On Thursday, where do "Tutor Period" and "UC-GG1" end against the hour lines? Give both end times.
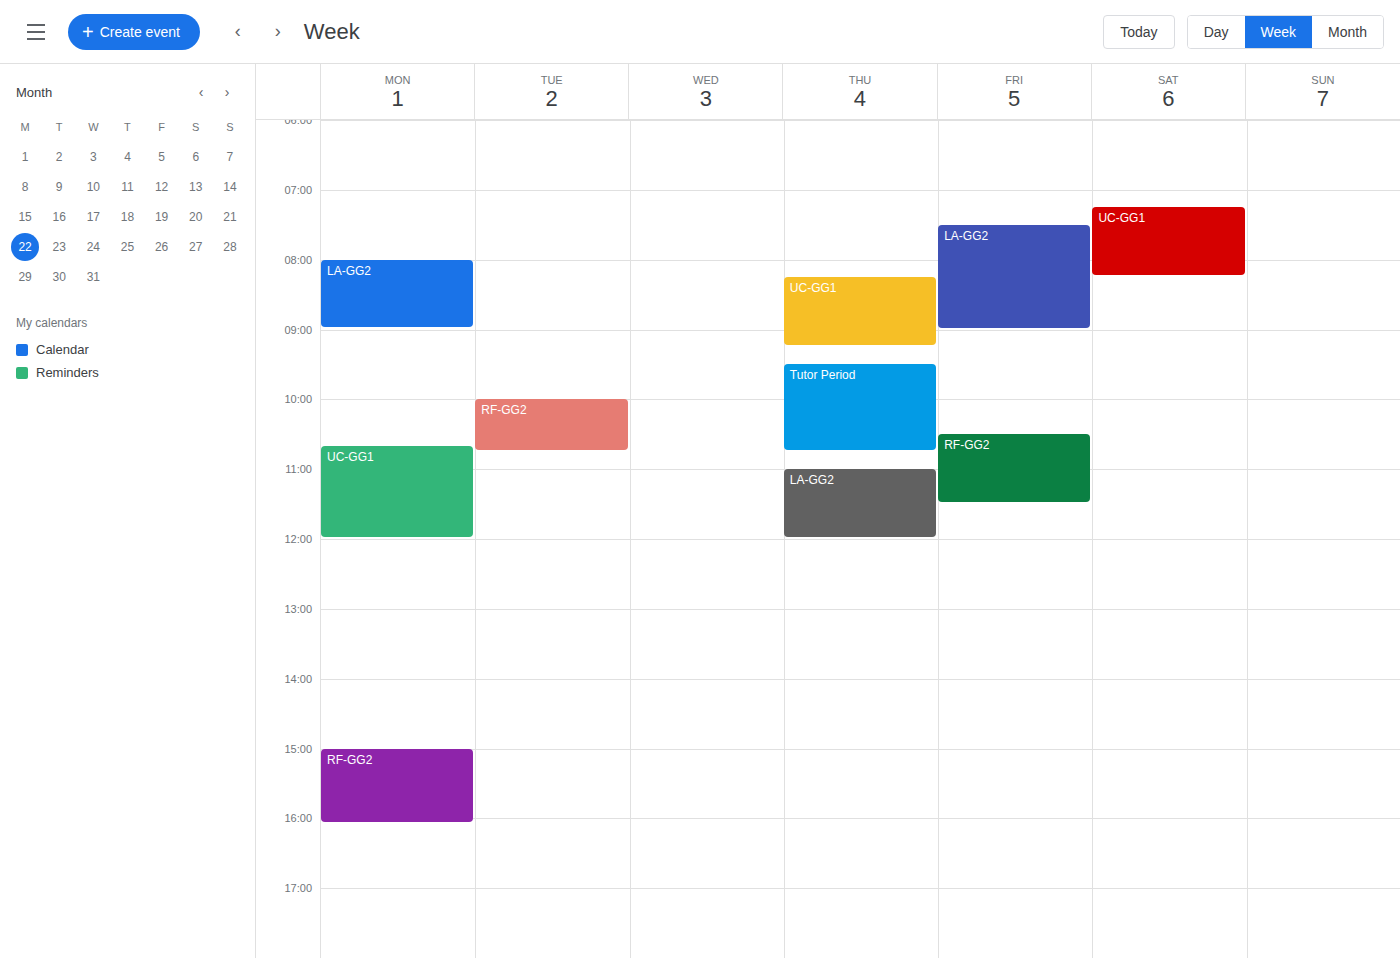
"Tutor Period": 10:45 AM, neither: three quarters of the way from the 10 AM line to the 11 AM line. "UC-GG1": 9:15 AM, neither: a quarter of the way from the 9 AM line to the 10 AM line.